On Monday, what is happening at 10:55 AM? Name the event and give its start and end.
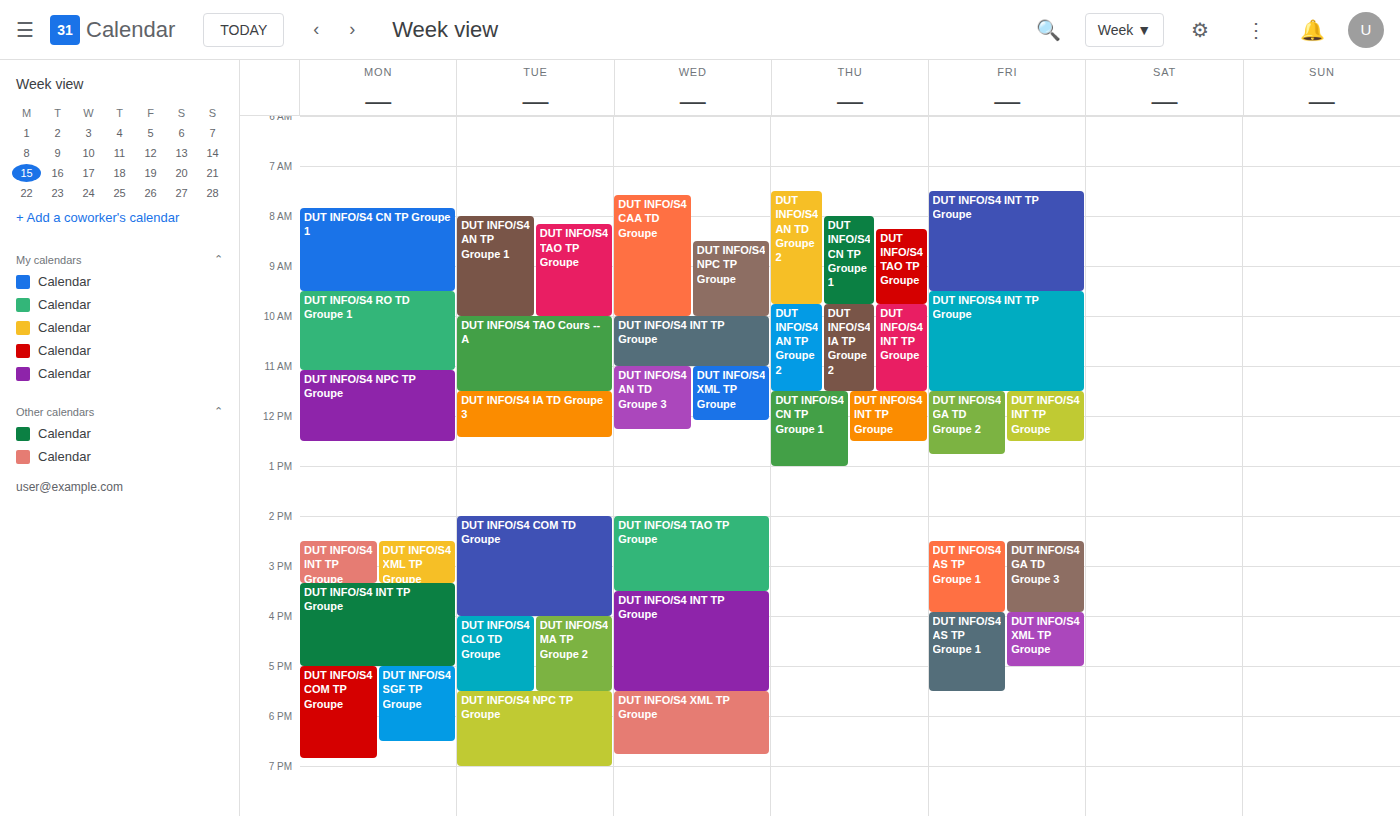
"DUT INFO/S4 RO TD Groupe 1", 9:30 AM to 11:05 AM